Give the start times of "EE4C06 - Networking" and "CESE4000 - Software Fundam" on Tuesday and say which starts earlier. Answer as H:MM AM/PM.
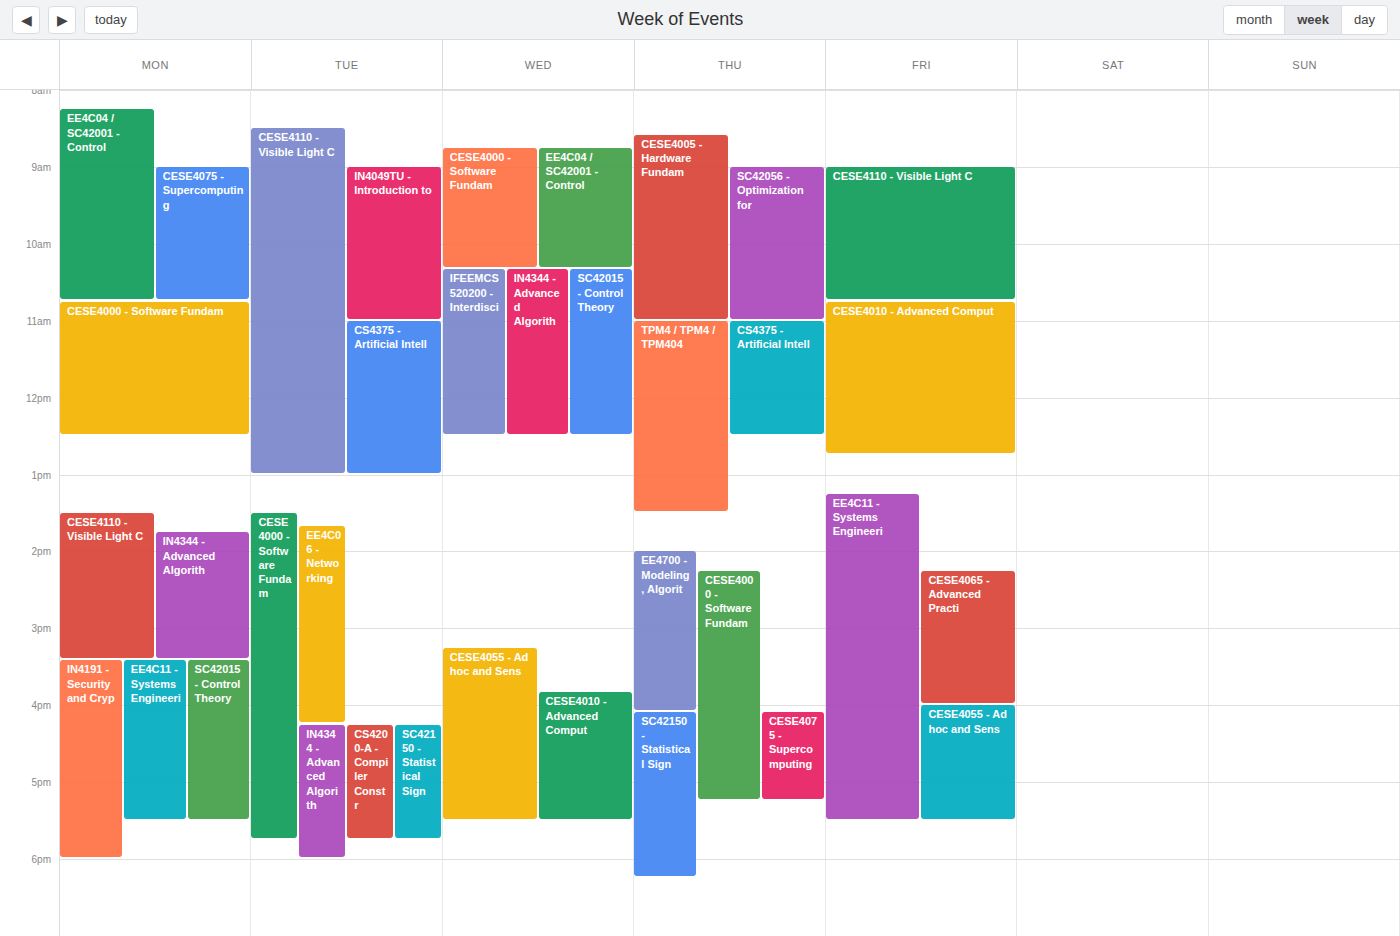
"CESE4000 - Software Fundam" 1:30 PM; "EE4C06 - Networking" 1:40 PM.